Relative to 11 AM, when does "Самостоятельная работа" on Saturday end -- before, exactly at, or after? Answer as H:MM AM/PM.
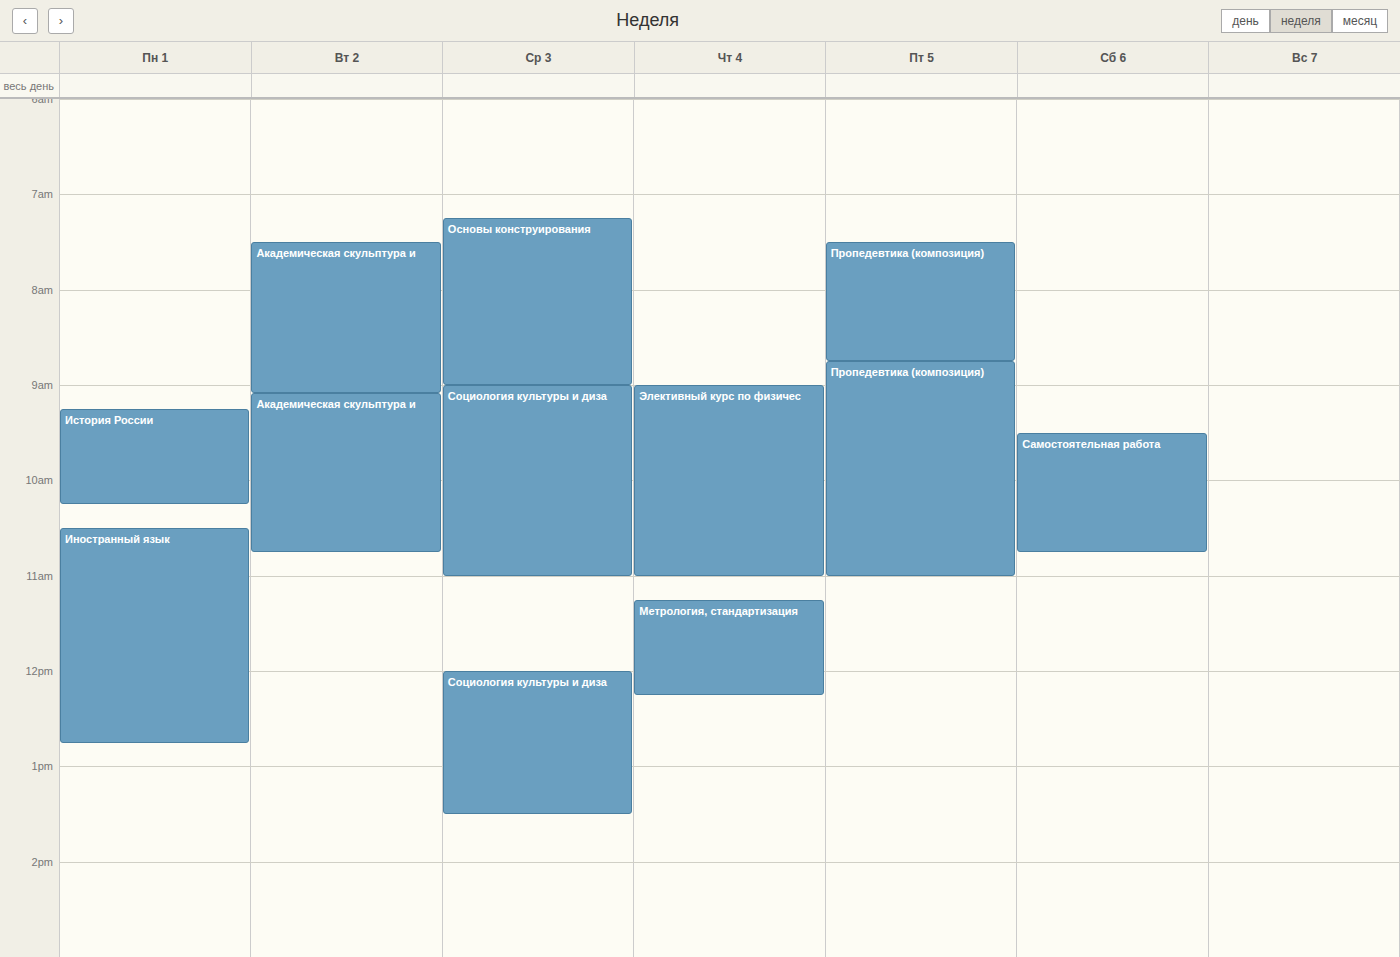
10:45 AM -- before 11 AM, 15 minutes above the 11 AM line.